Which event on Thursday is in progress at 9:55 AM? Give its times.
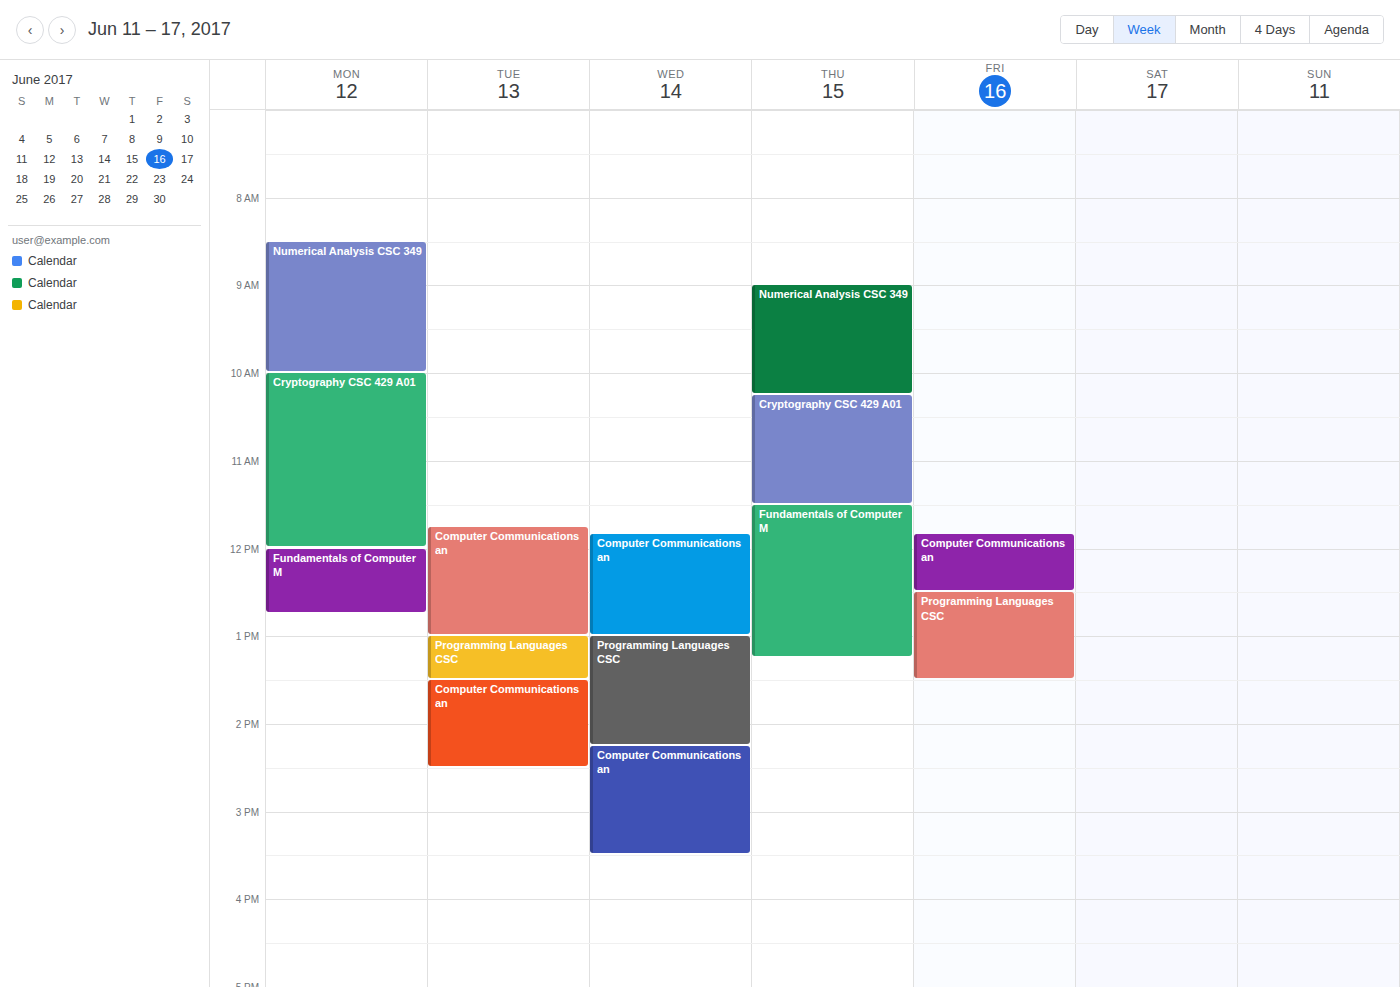
"Numerical Analysis CSC 349", 9:00 AM to 10:15 AM